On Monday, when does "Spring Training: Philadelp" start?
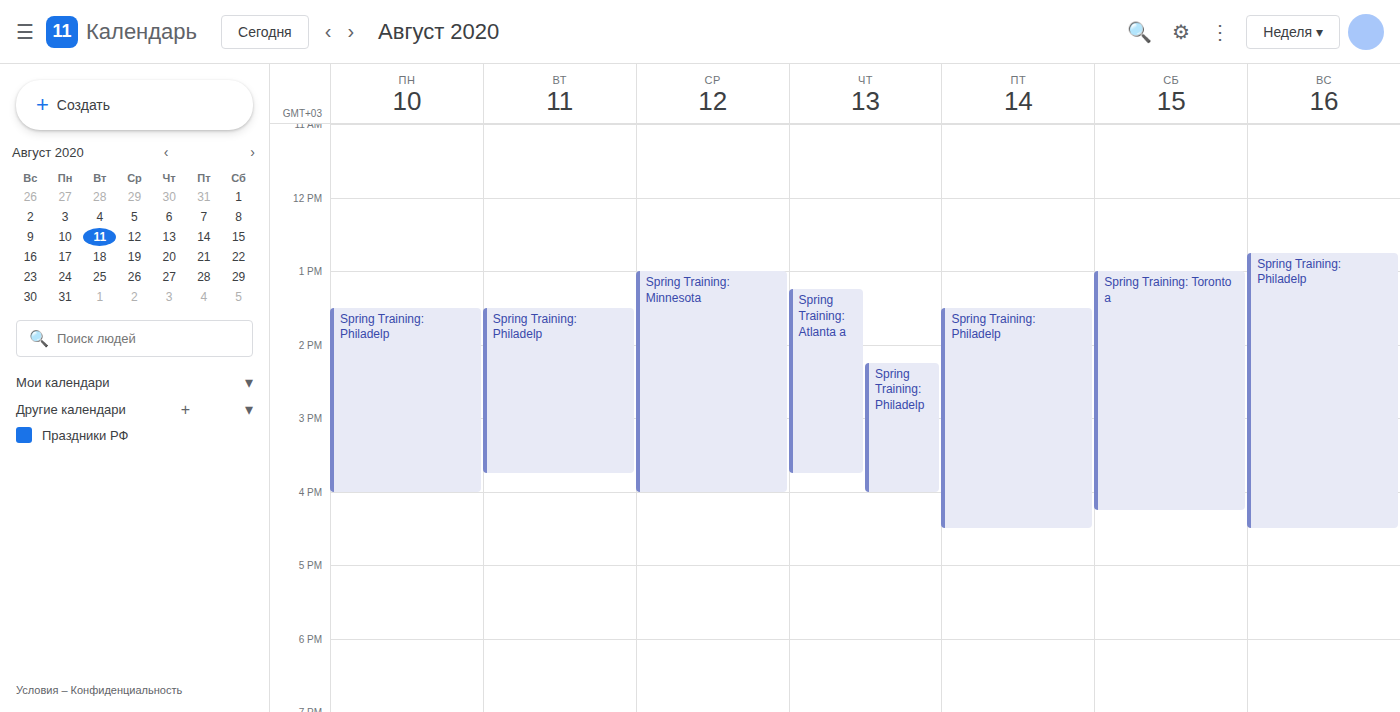
1:30 PM